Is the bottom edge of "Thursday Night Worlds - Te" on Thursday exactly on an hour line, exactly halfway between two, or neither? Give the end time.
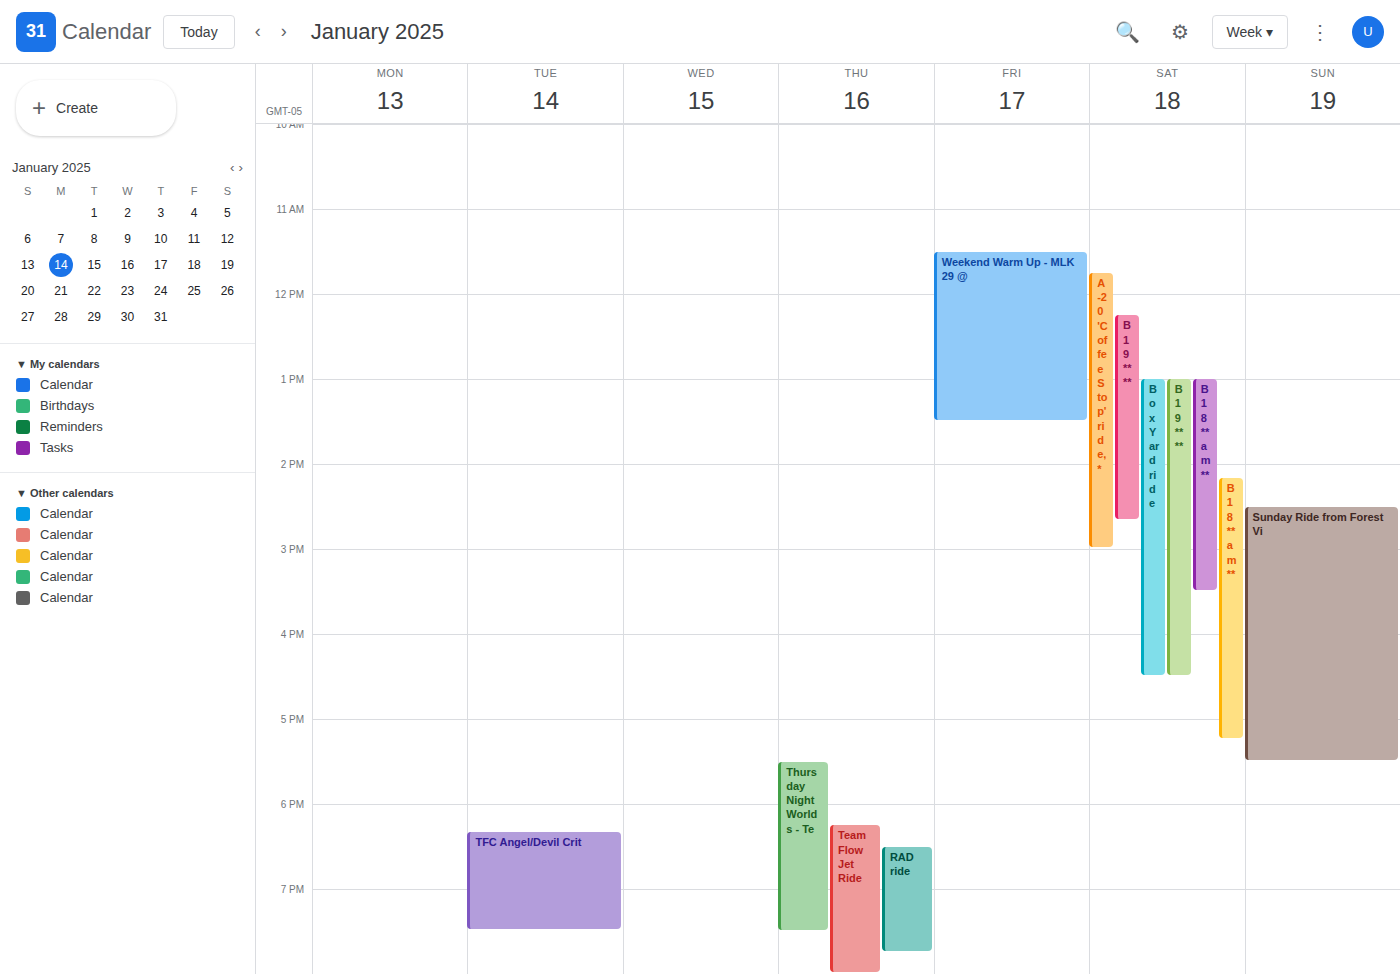
19:30 -- halfway between the 19:00 and 20:00 lines.